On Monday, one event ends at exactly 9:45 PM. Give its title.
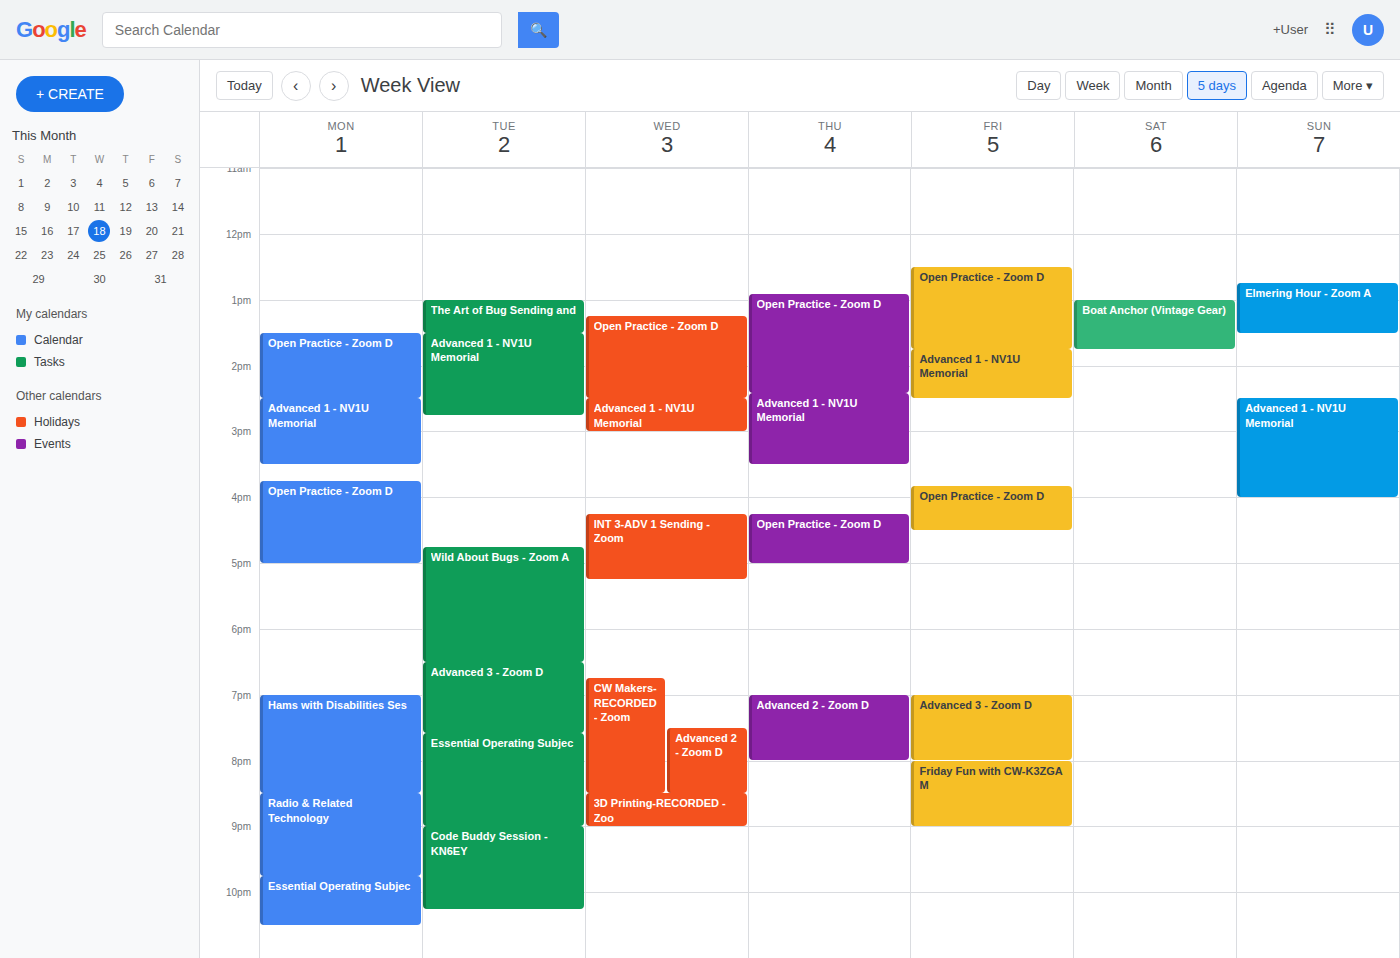
"Radio & Related Technology"